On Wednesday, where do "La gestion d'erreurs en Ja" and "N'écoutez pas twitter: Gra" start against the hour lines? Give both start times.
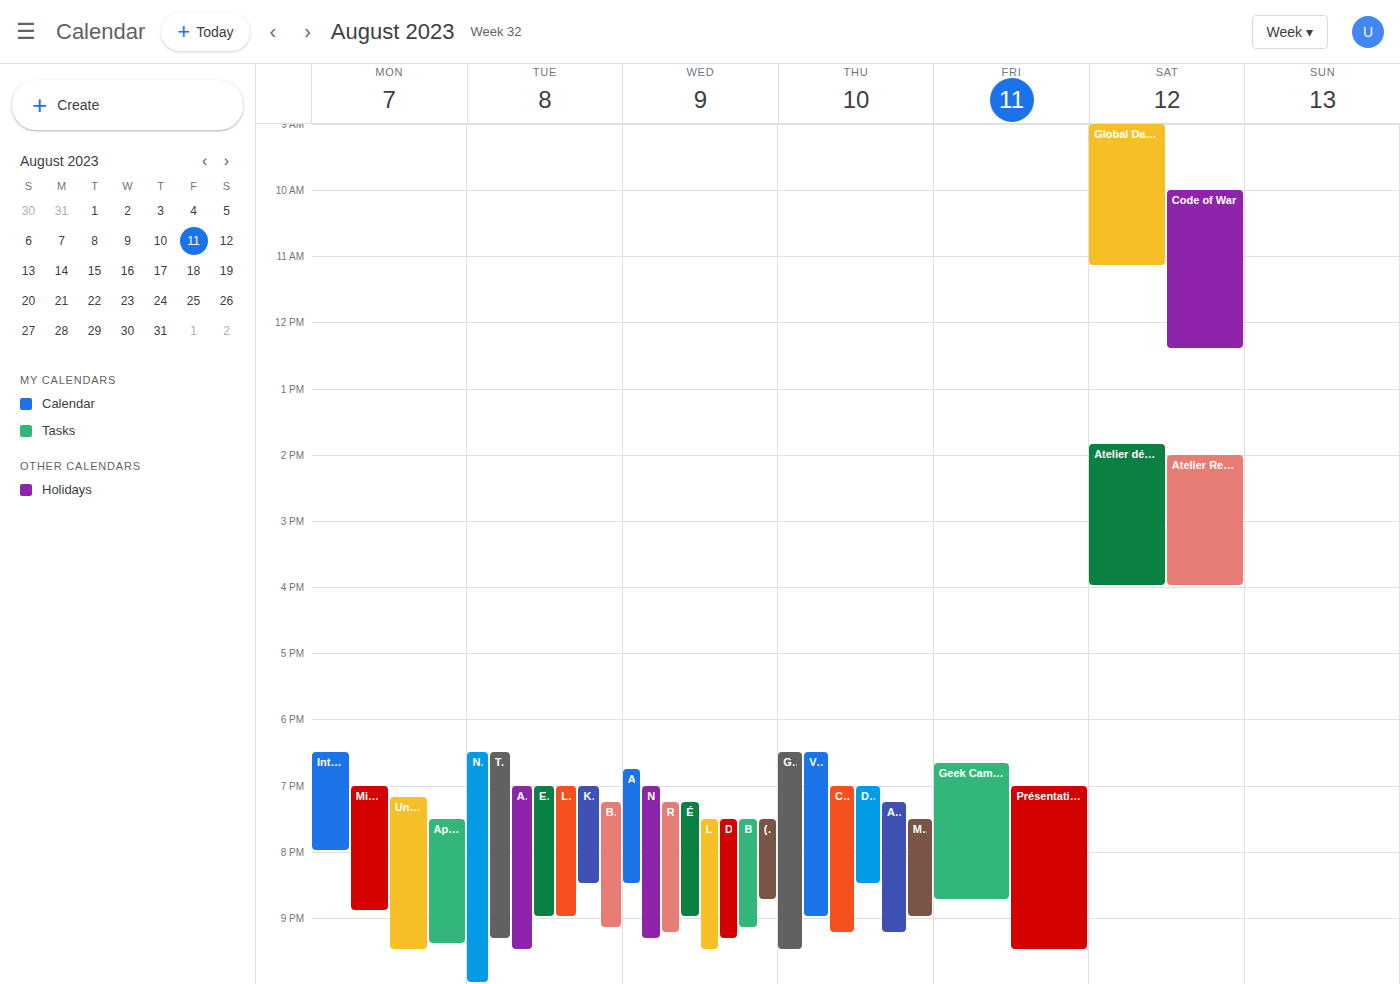
"La gestion d'erreurs en Ja": 7:30 PM, halfway between the 7 PM and 8 PM lines. "N'écoutez pas twitter: Gra": 7:00 PM, exactly on the 7 PM line.